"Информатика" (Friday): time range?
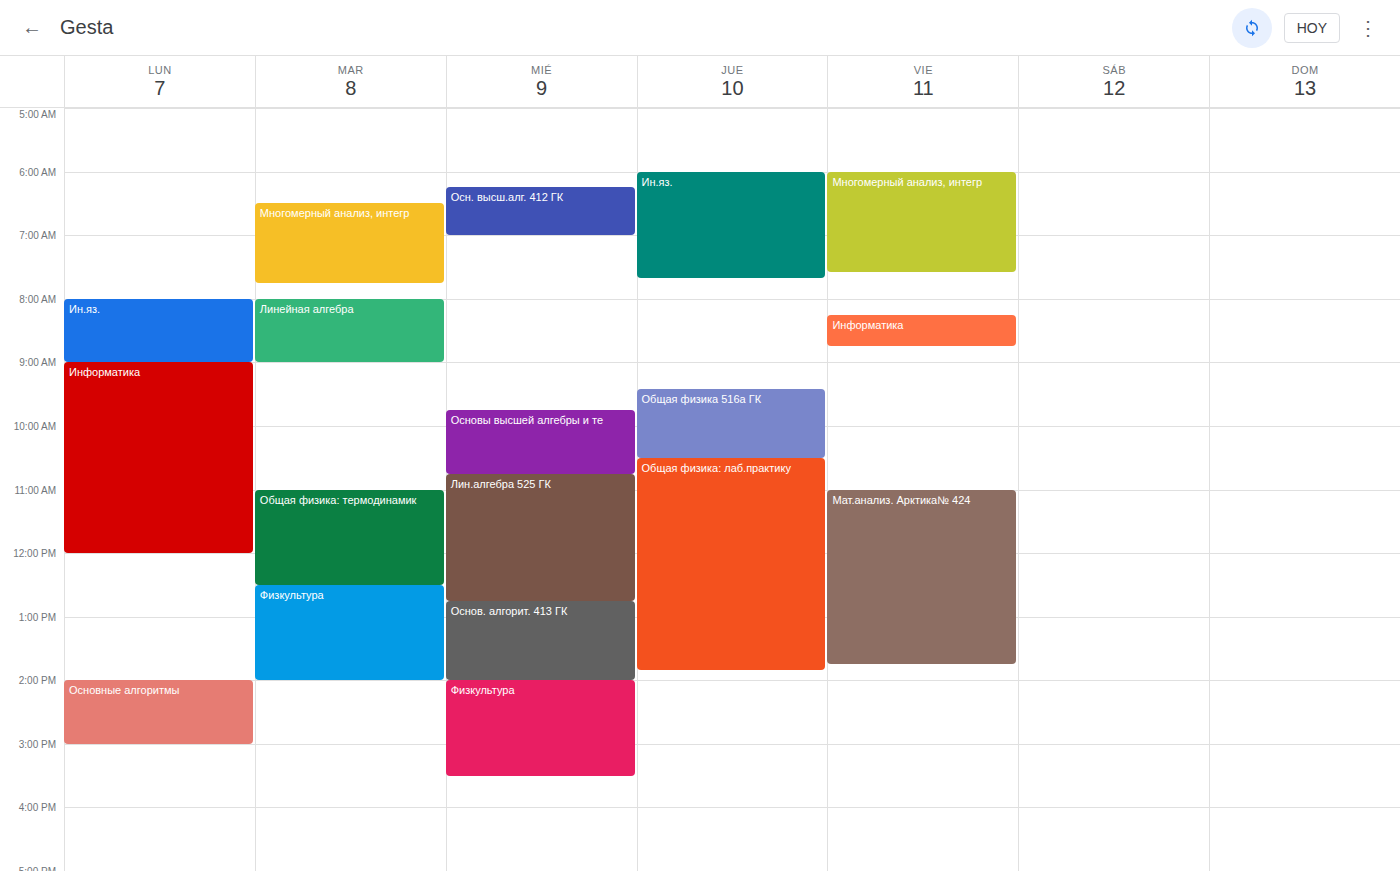
8:15 AM to 8:45 AM